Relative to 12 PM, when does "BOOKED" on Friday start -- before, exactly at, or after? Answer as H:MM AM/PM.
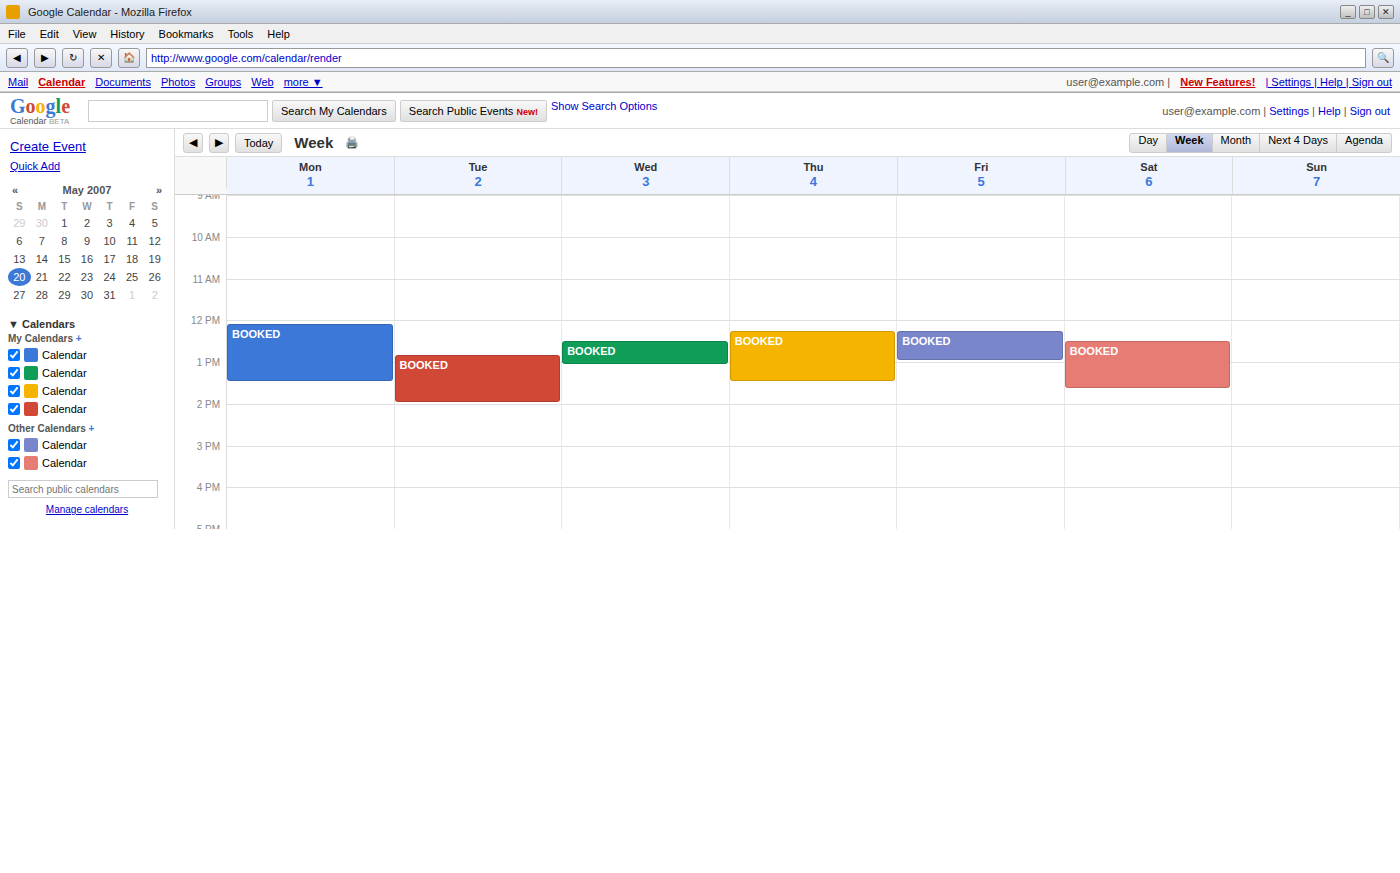
12:15 PM -- after 12 PM, 15 minutes below the 12 PM line.